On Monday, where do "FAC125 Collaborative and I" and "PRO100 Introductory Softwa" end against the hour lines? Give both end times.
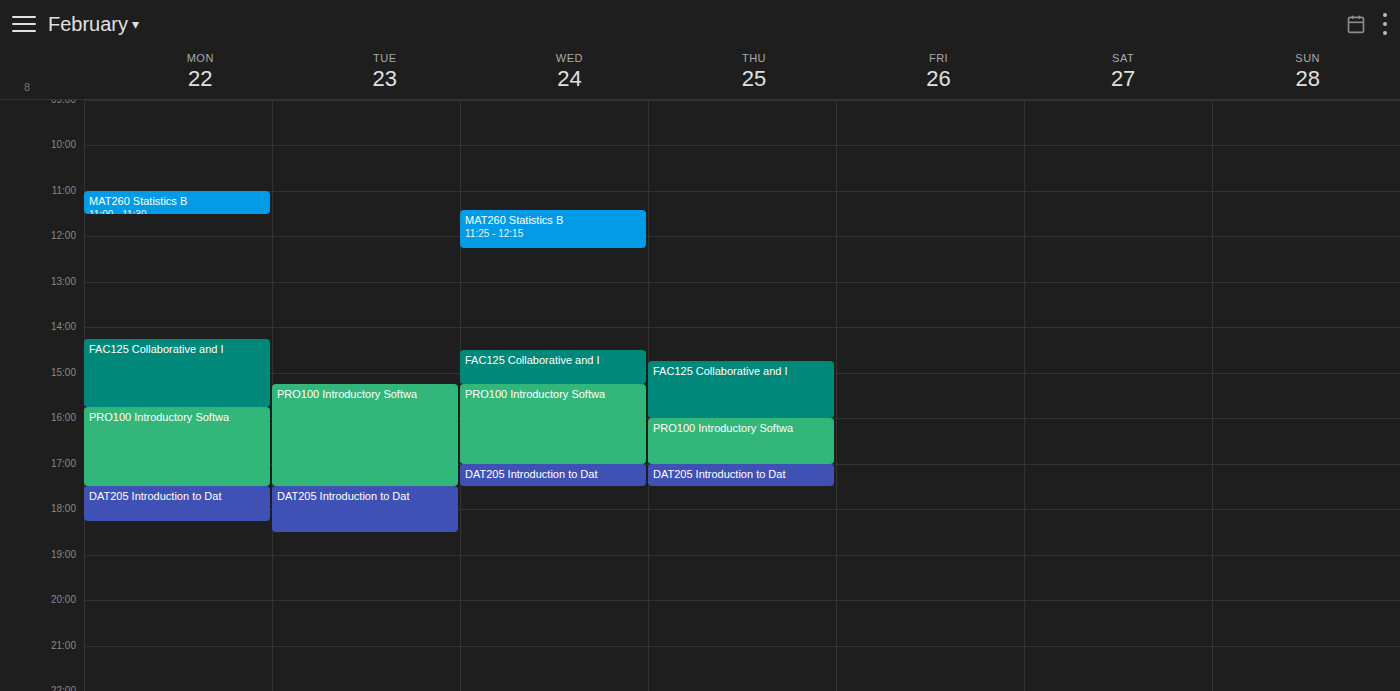
"FAC125 Collaborative and I": 3:45 PM, neither: three quarters of the way from the 3 PM line to the 4 PM line. "PRO100 Introductory Softwa": 5:30 PM, halfway between the 5 PM and 6 PM lines.